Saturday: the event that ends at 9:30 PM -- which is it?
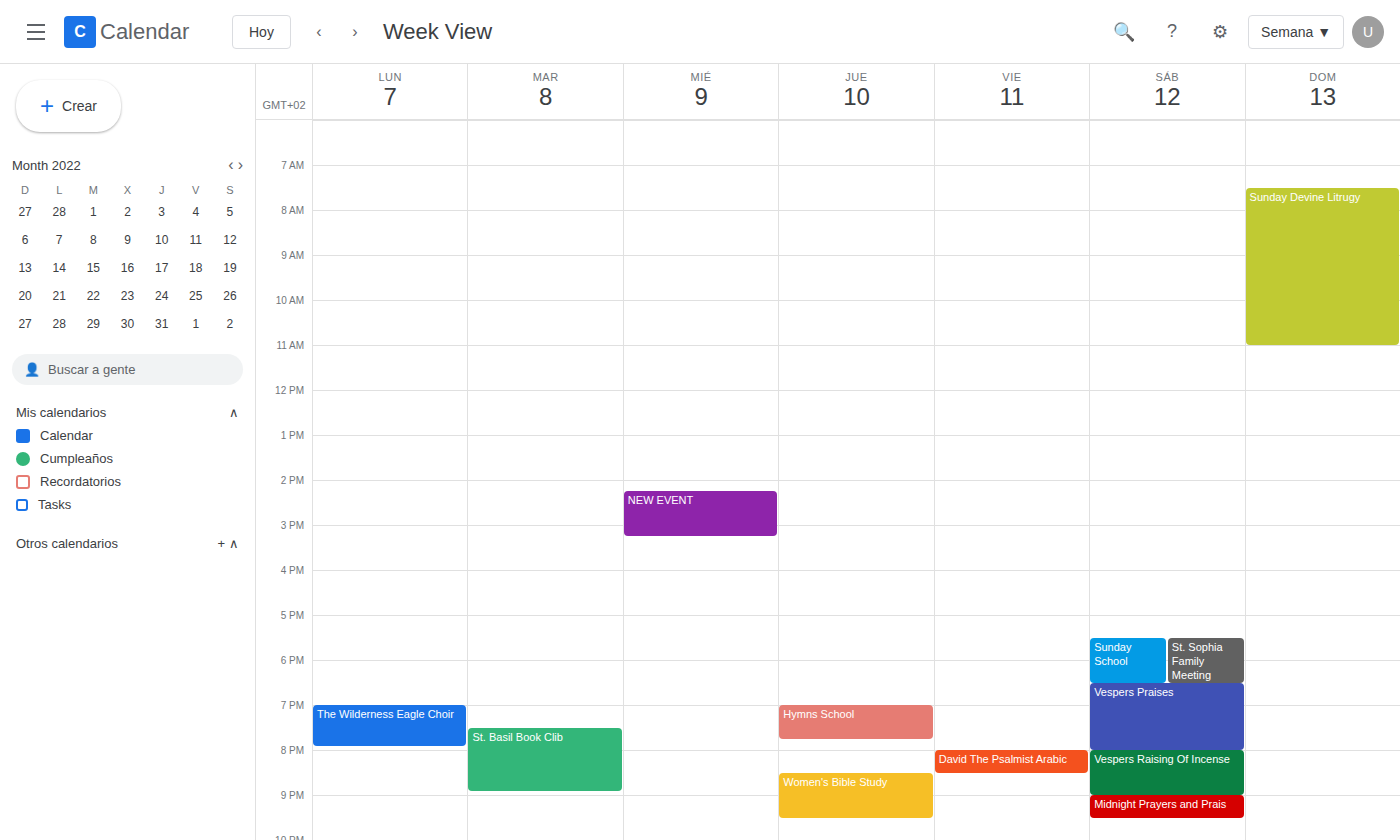
"Midnight Prayers and Prais"